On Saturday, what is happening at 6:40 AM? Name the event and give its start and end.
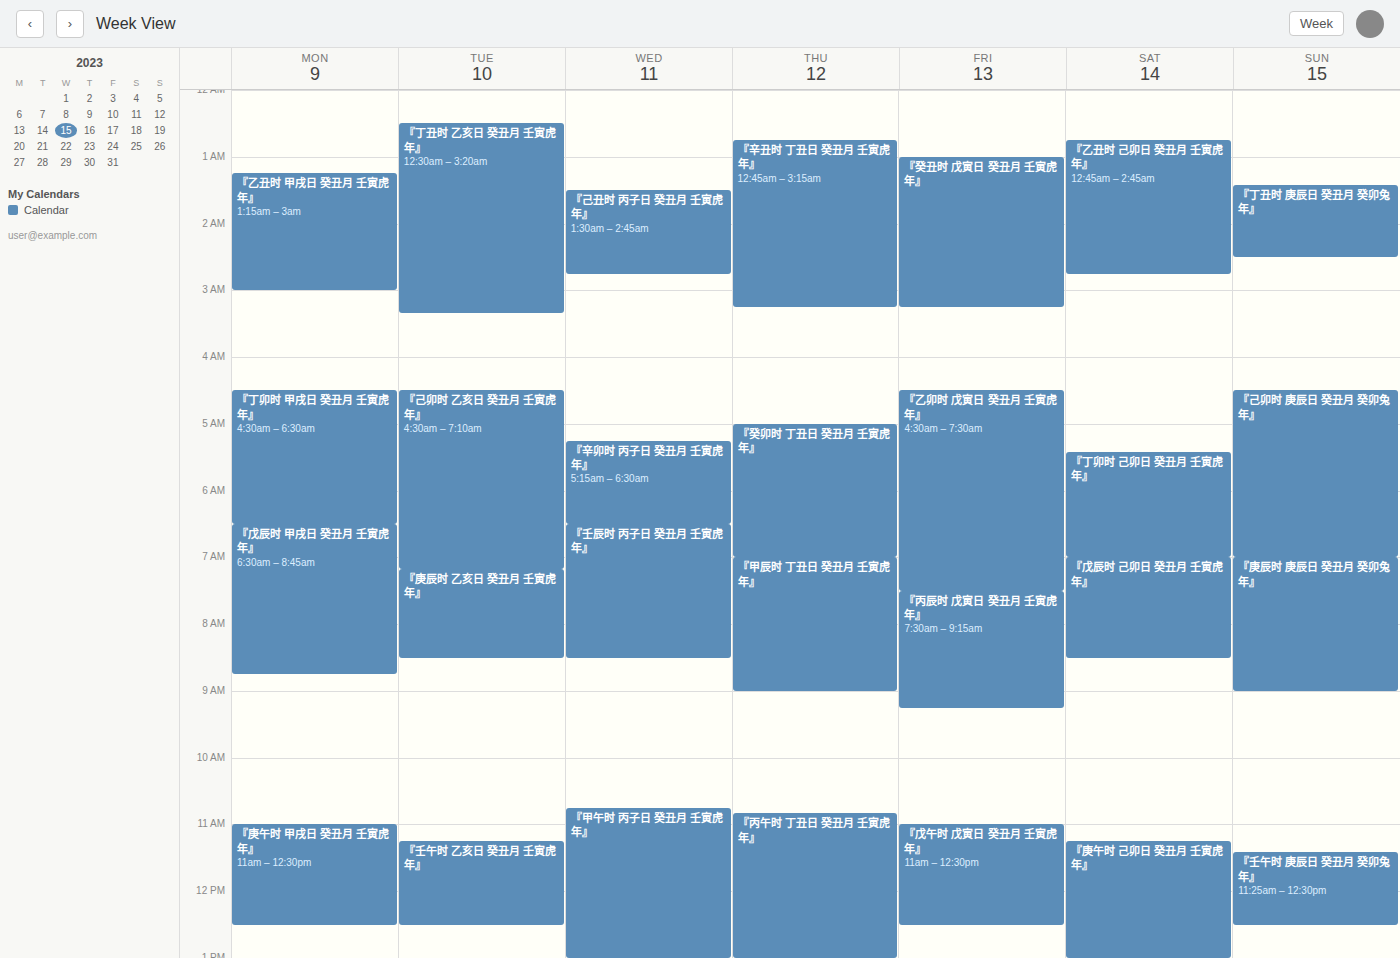
"『丁卯时 己卯日 癸丑月 壬寅虎年』", 5:25 AM to 7:00 AM